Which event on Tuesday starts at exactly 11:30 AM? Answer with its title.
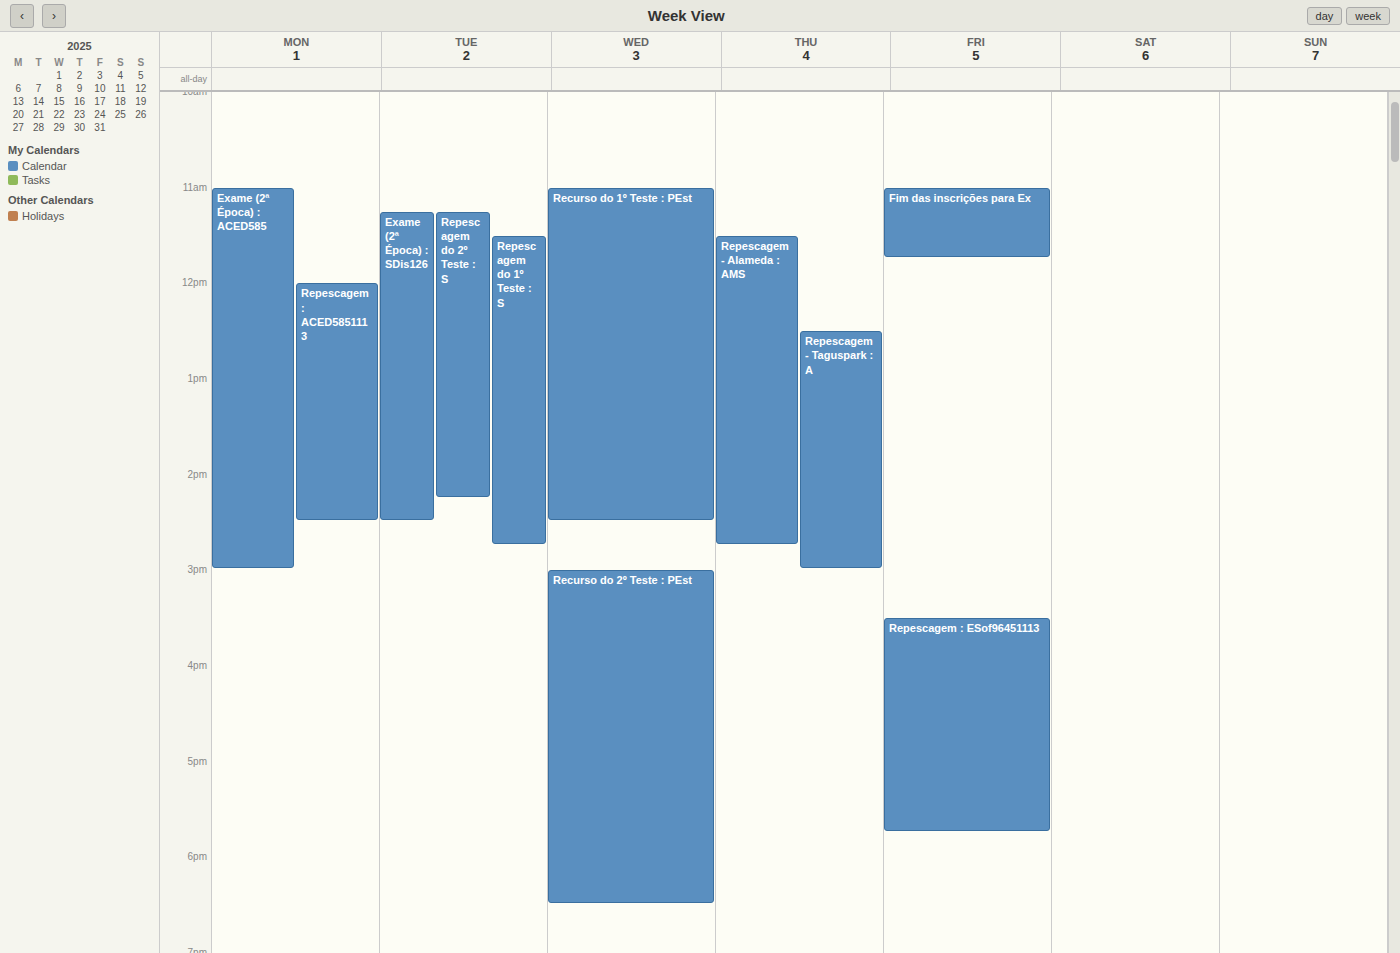
"Repescagem do 1º Teste : S"